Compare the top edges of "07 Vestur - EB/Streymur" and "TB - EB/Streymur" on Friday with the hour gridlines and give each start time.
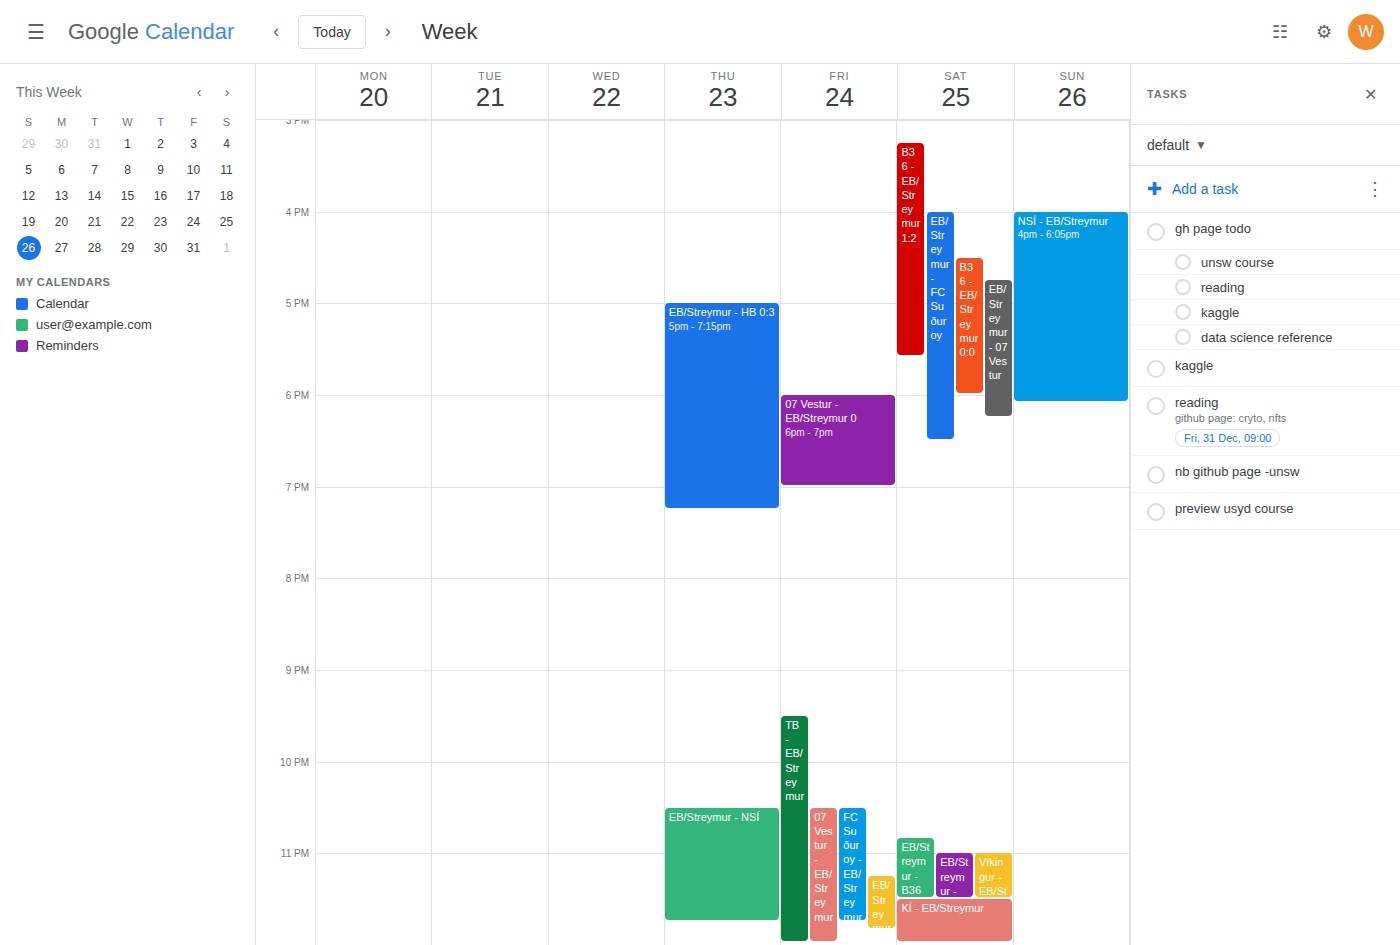
"07 Vestur - EB/Streymur": 22:30, halfway between the 22:00 and 23:00 lines. "TB - EB/Streymur": 21:30, halfway between the 21:00 and 22:00 lines.